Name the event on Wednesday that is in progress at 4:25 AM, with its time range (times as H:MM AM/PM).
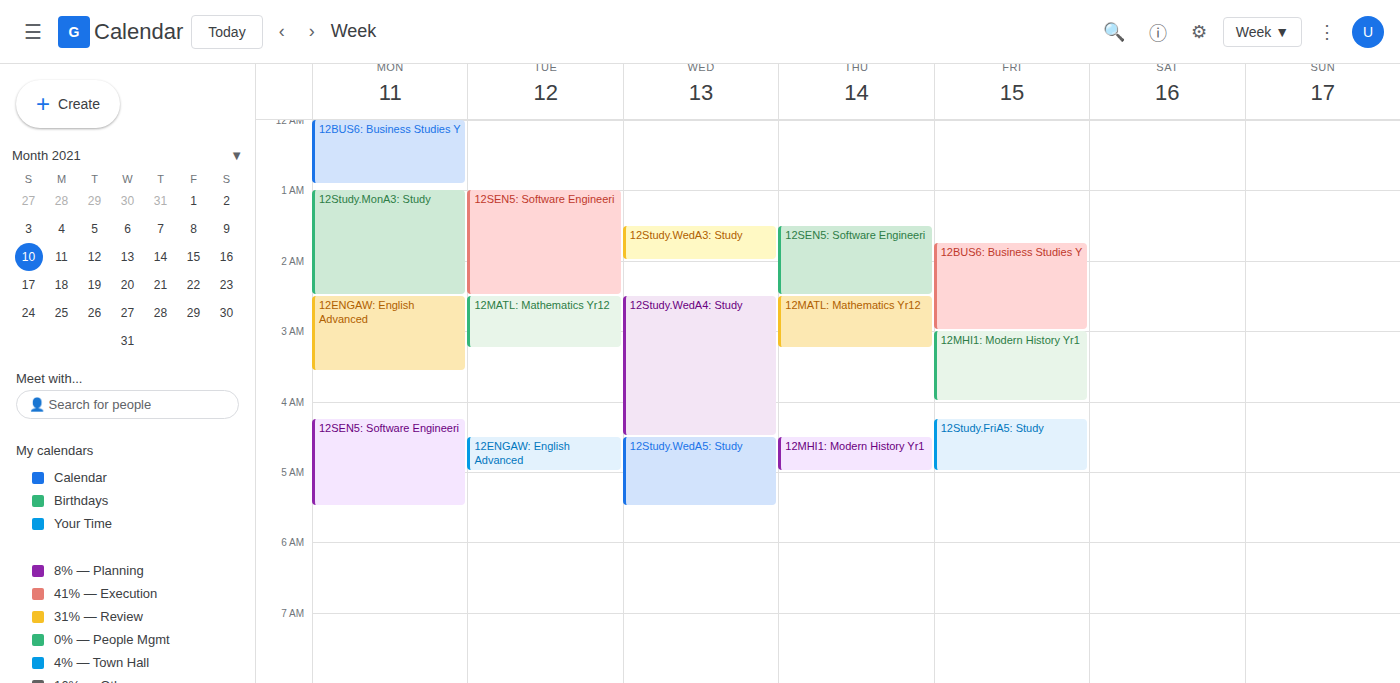
"12Study.WedA4: Study", 2:30 AM to 4:30 AM